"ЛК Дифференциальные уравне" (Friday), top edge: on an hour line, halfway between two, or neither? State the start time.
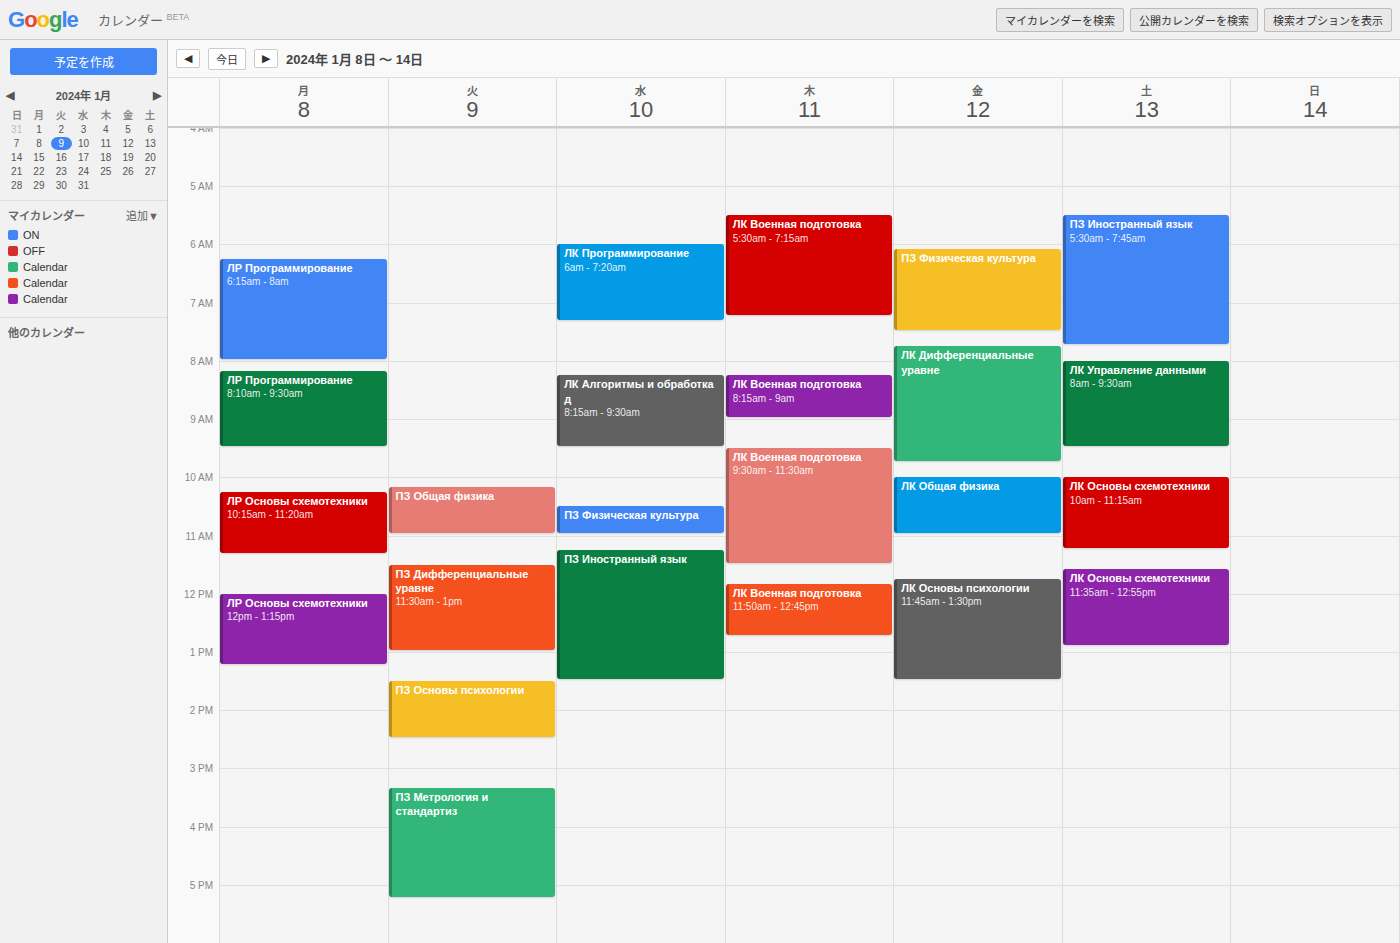
7:45 AM -- neither: three quarters of the way from the 7 AM line to the 8 AM line.